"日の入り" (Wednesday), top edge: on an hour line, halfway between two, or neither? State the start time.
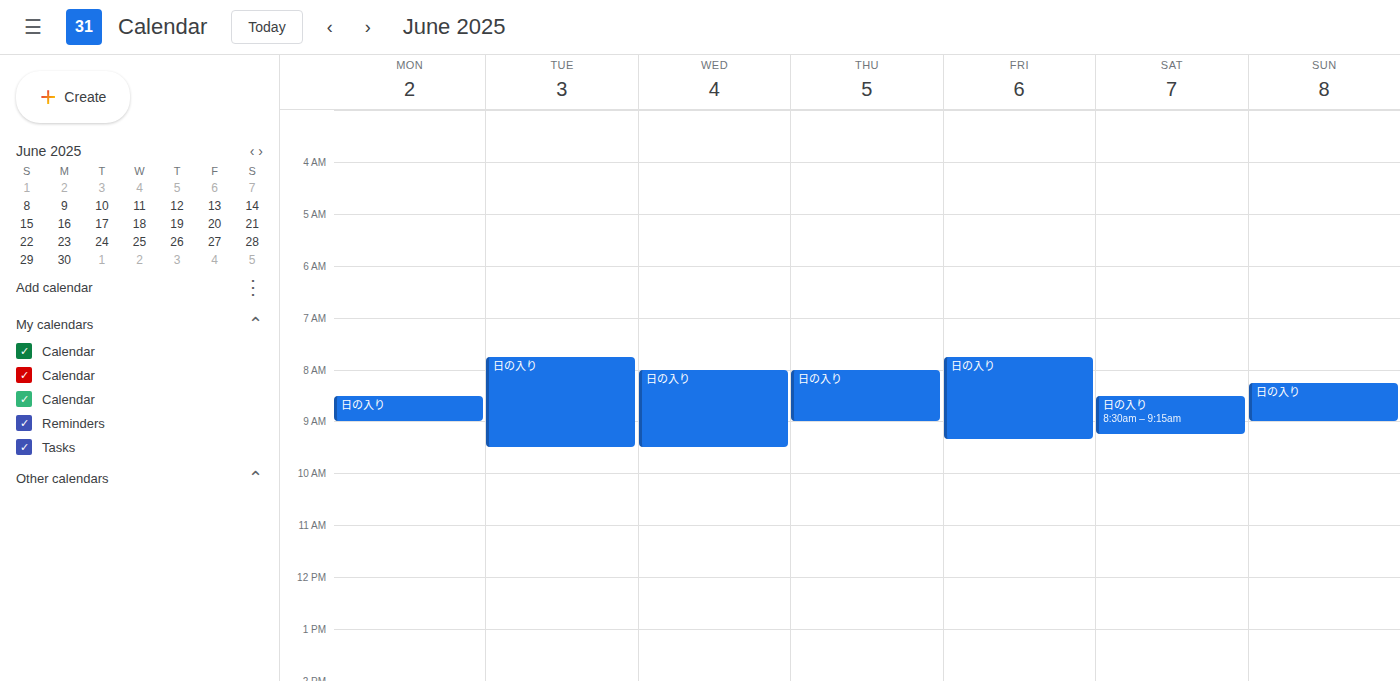
8:00 AM -- exactly on the 8 AM line.